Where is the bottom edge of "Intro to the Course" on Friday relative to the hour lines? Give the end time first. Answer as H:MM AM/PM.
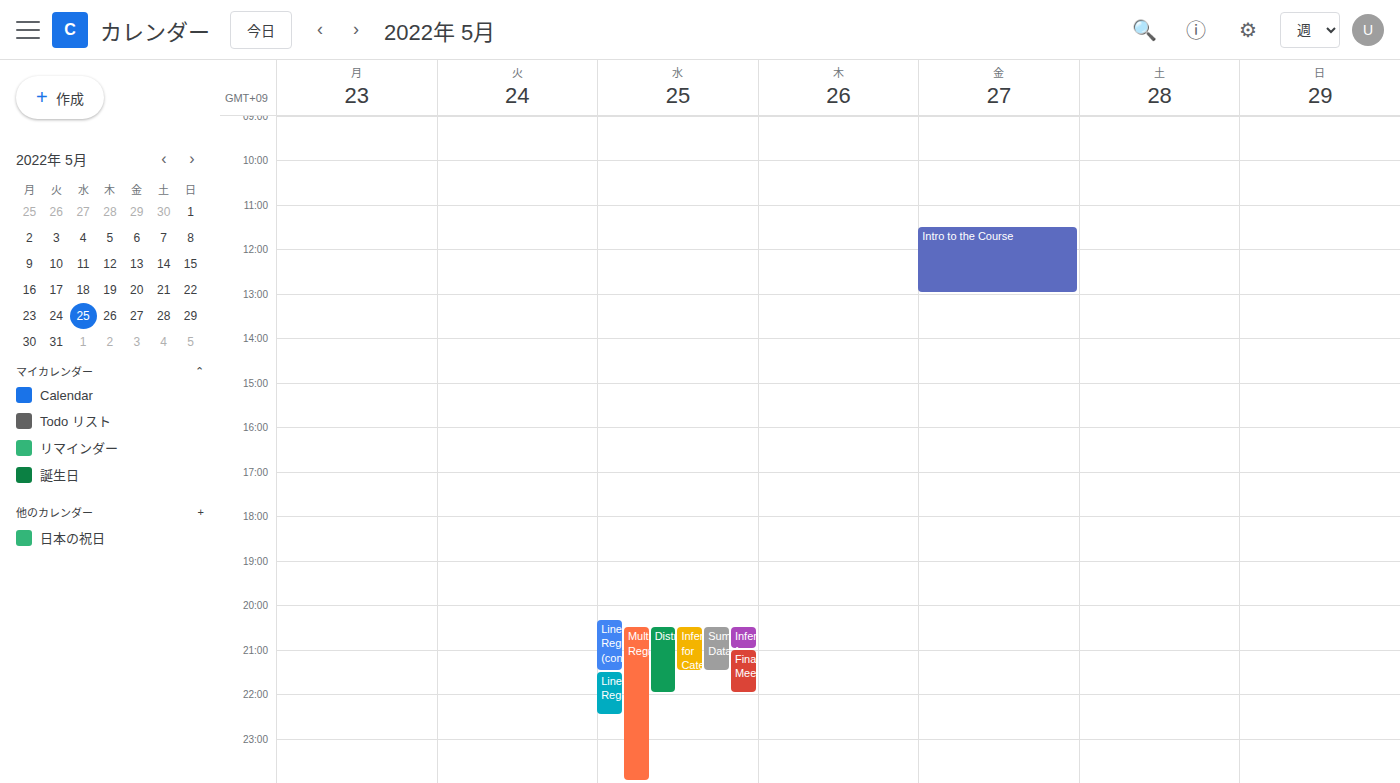
1:00 PM -- exactly on the 1 PM line.